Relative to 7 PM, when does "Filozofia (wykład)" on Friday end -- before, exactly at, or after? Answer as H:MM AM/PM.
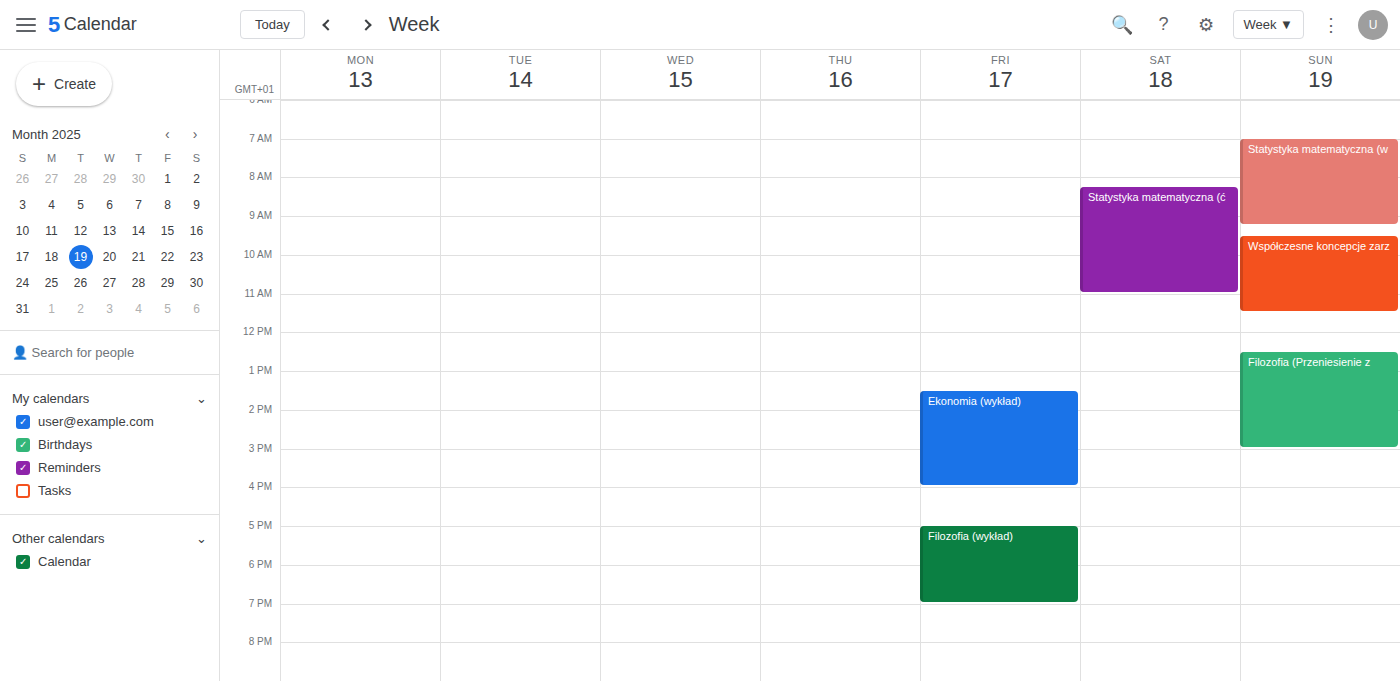
7:00 PM -- exactly at 7 PM, on the 7 PM line.